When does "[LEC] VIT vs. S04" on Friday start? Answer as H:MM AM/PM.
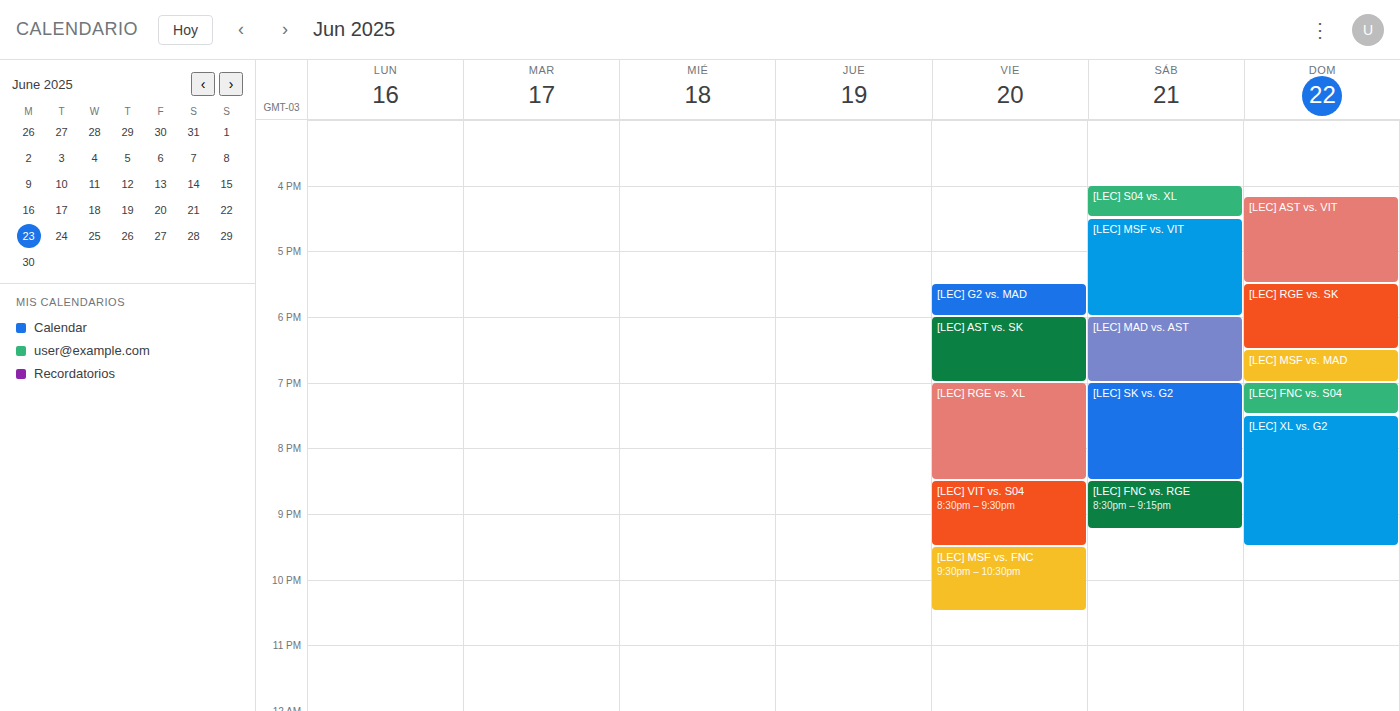
8:30 PM